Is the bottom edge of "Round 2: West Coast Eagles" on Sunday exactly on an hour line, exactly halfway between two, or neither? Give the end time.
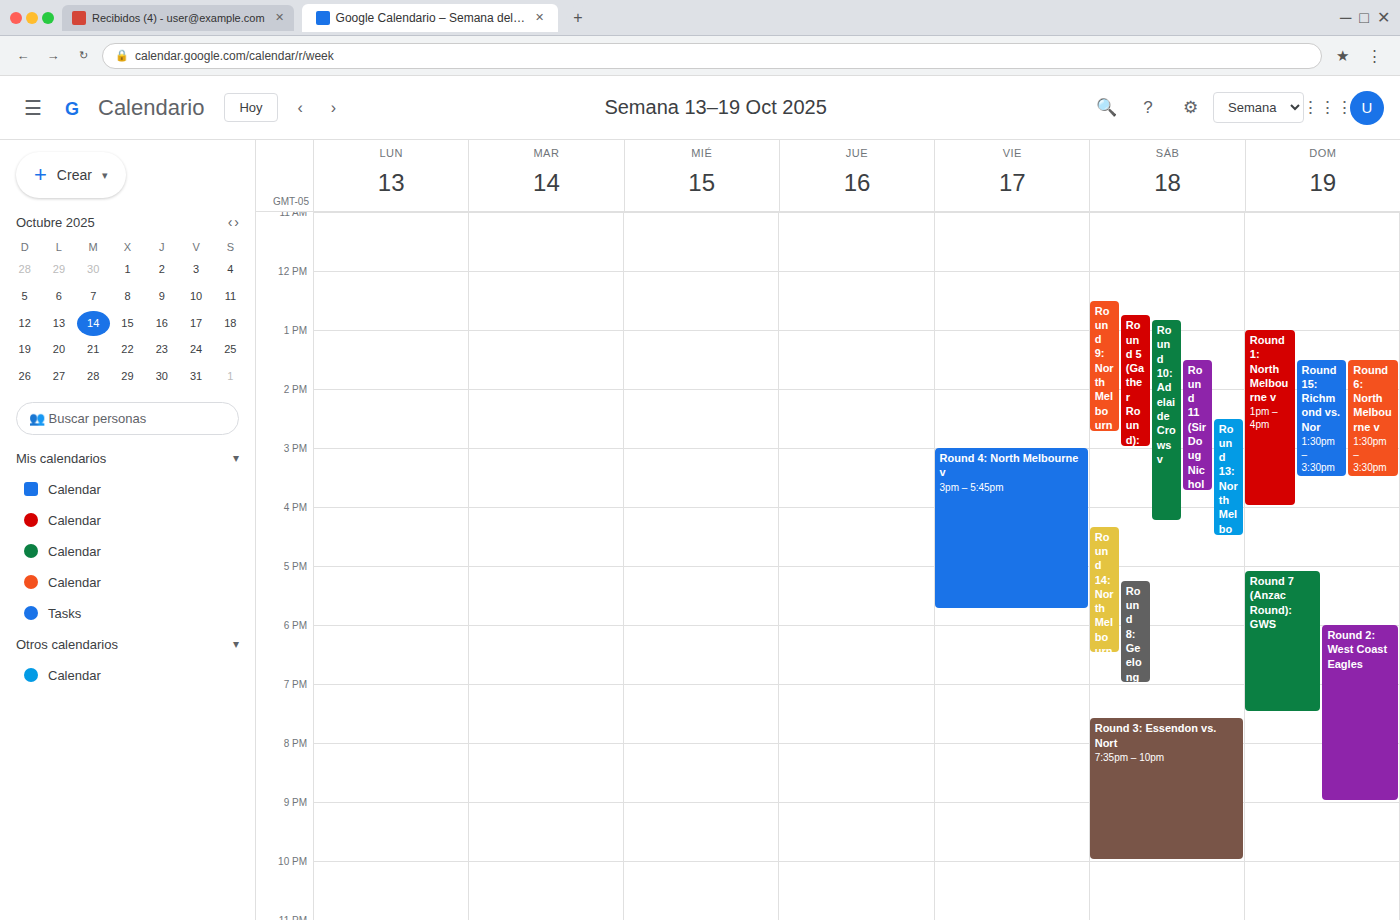
9:00 PM -- exactly on the 9 PM line.